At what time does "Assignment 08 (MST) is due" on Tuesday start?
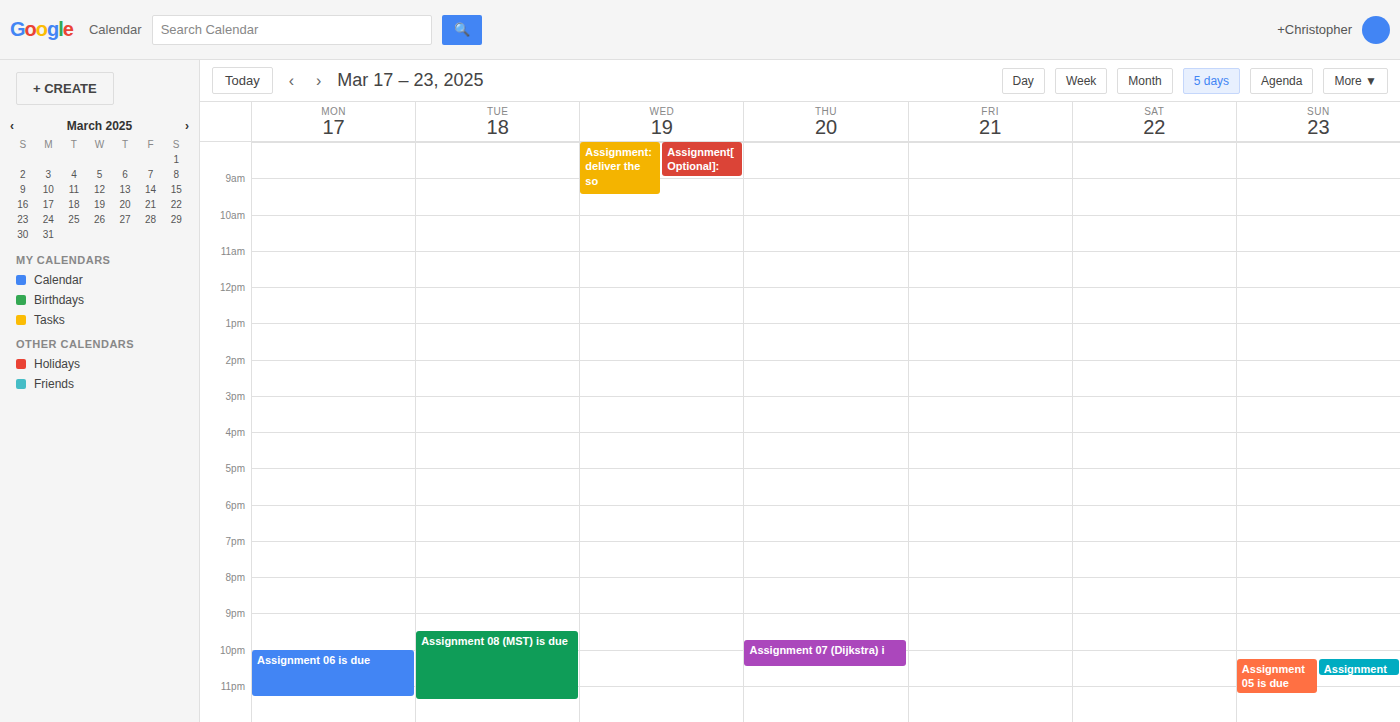
21:30